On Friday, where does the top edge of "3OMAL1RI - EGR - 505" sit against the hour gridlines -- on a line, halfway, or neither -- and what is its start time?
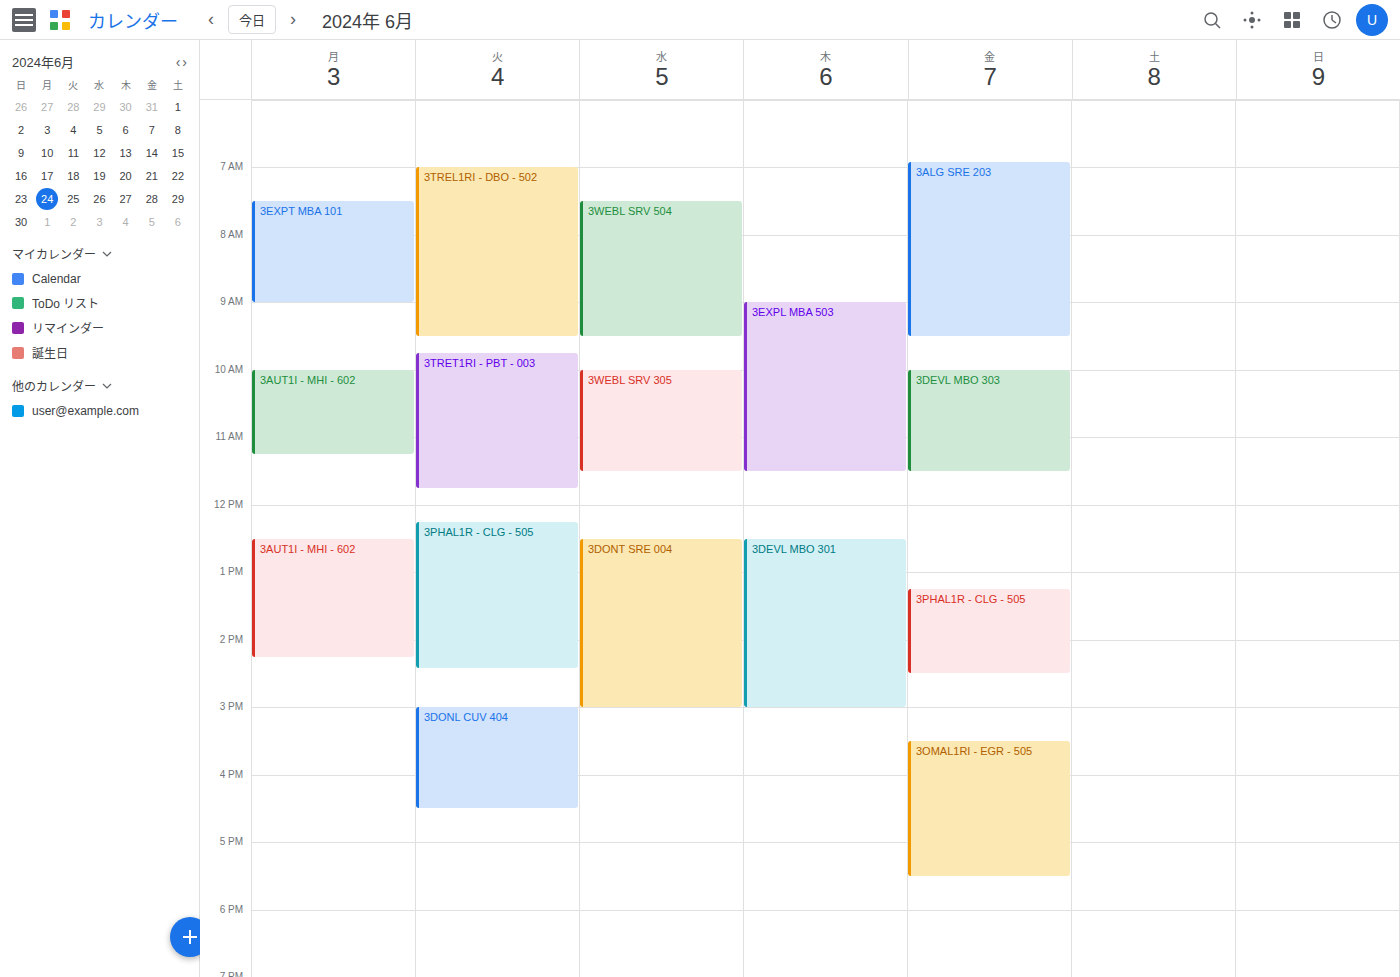
3:30 PM -- halfway between the 3 PM and 4 PM lines.